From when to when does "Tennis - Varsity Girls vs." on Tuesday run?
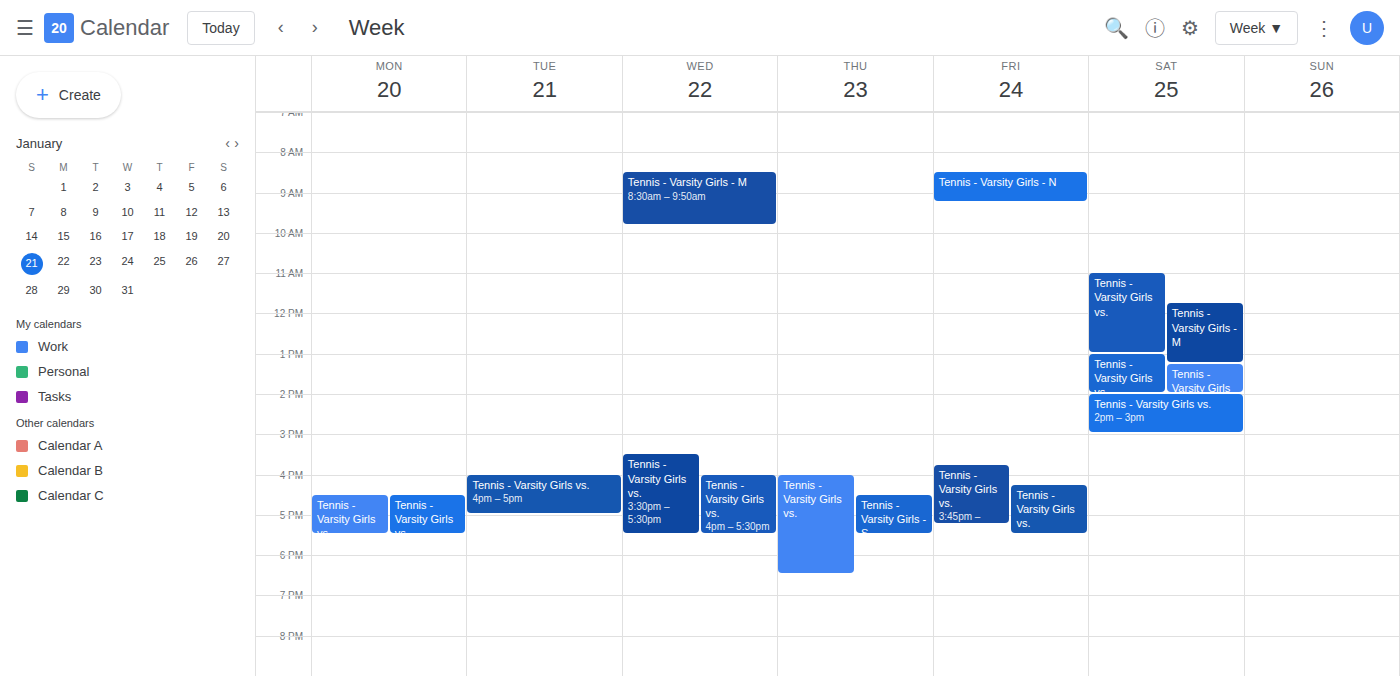
4:00 PM to 5:00 PM